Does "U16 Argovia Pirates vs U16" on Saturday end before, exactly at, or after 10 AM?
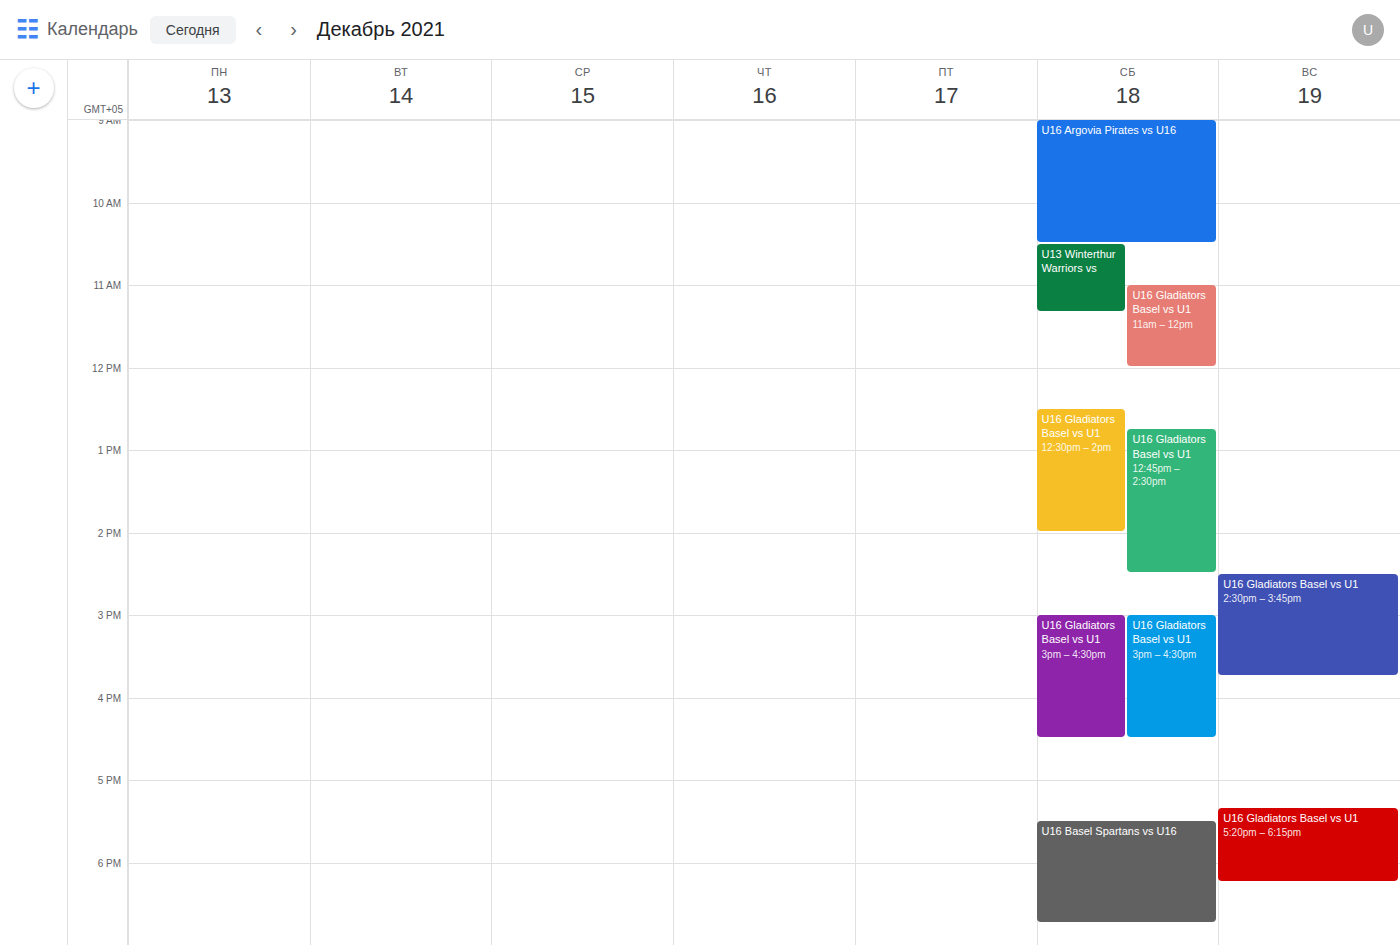
10:30 AM -- after 10 AM, 30 minutes below the 10 AM line.